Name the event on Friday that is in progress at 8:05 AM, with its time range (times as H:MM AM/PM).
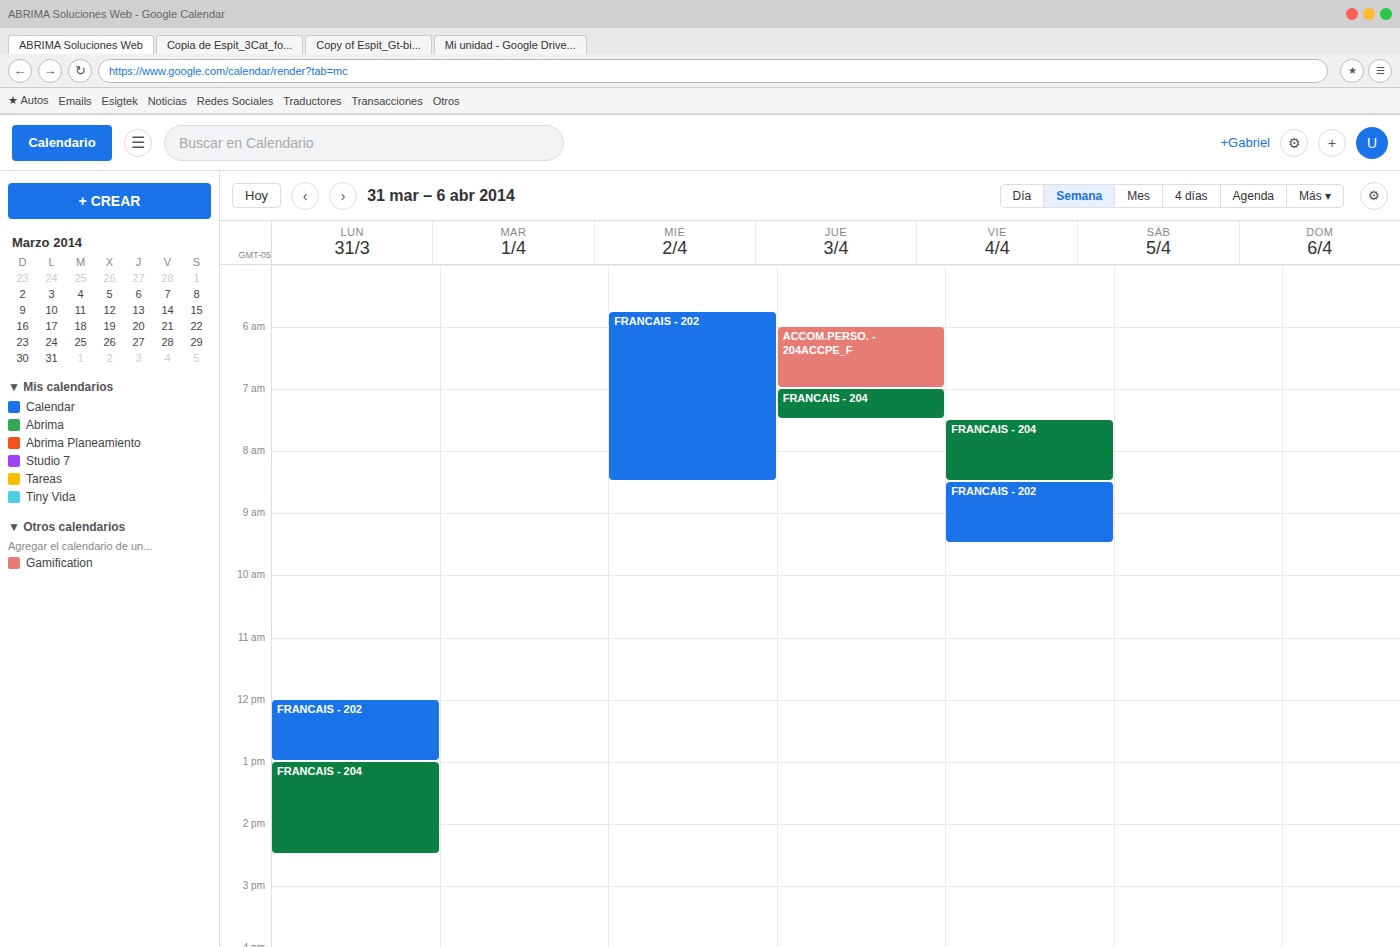
"FRANCAIS - 204", 7:30 AM to 8:30 AM